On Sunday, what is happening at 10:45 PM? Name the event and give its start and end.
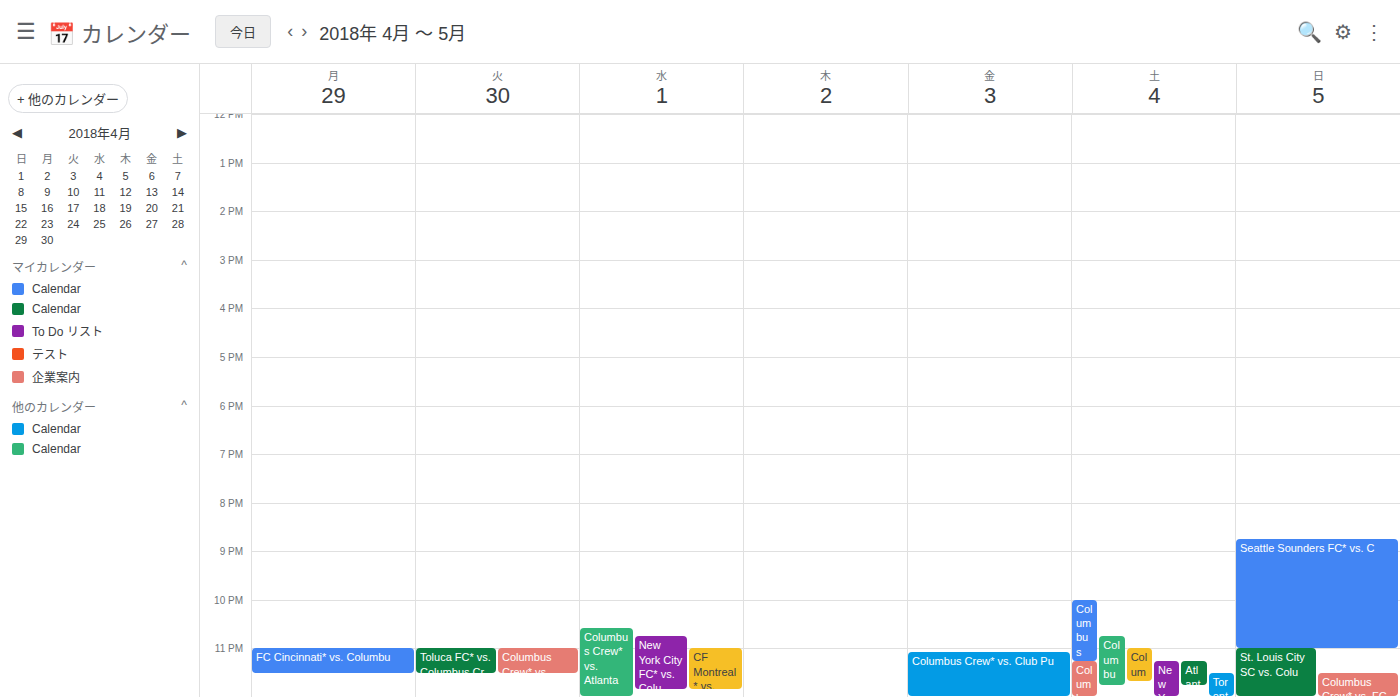
"Seattle Sounders FC* vs. C", 8:45 PM to 11:00 PM